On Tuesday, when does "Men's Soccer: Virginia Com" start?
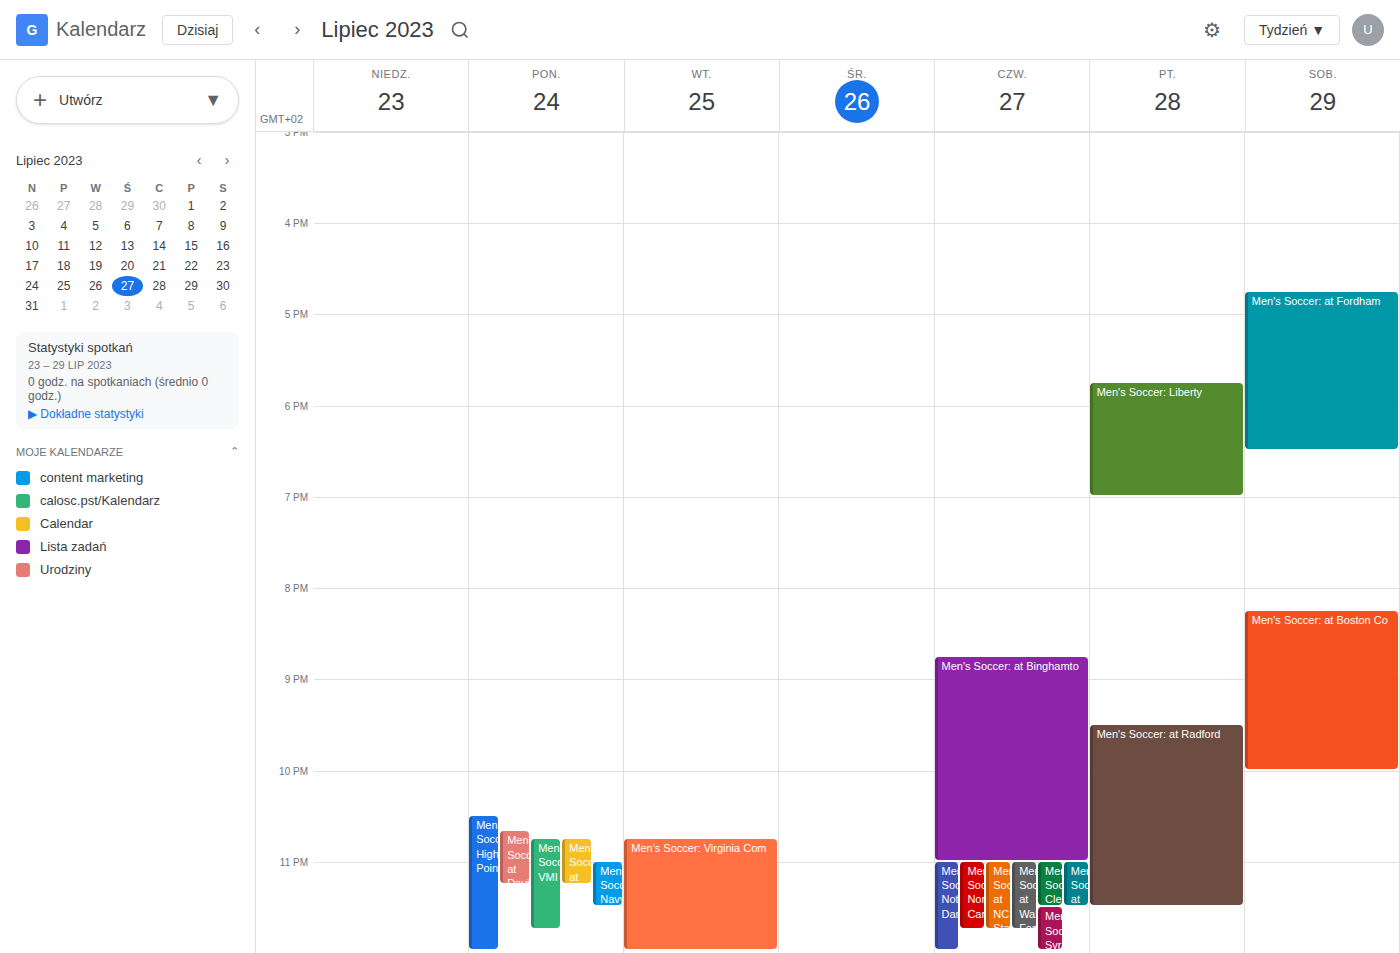
10:45 PM